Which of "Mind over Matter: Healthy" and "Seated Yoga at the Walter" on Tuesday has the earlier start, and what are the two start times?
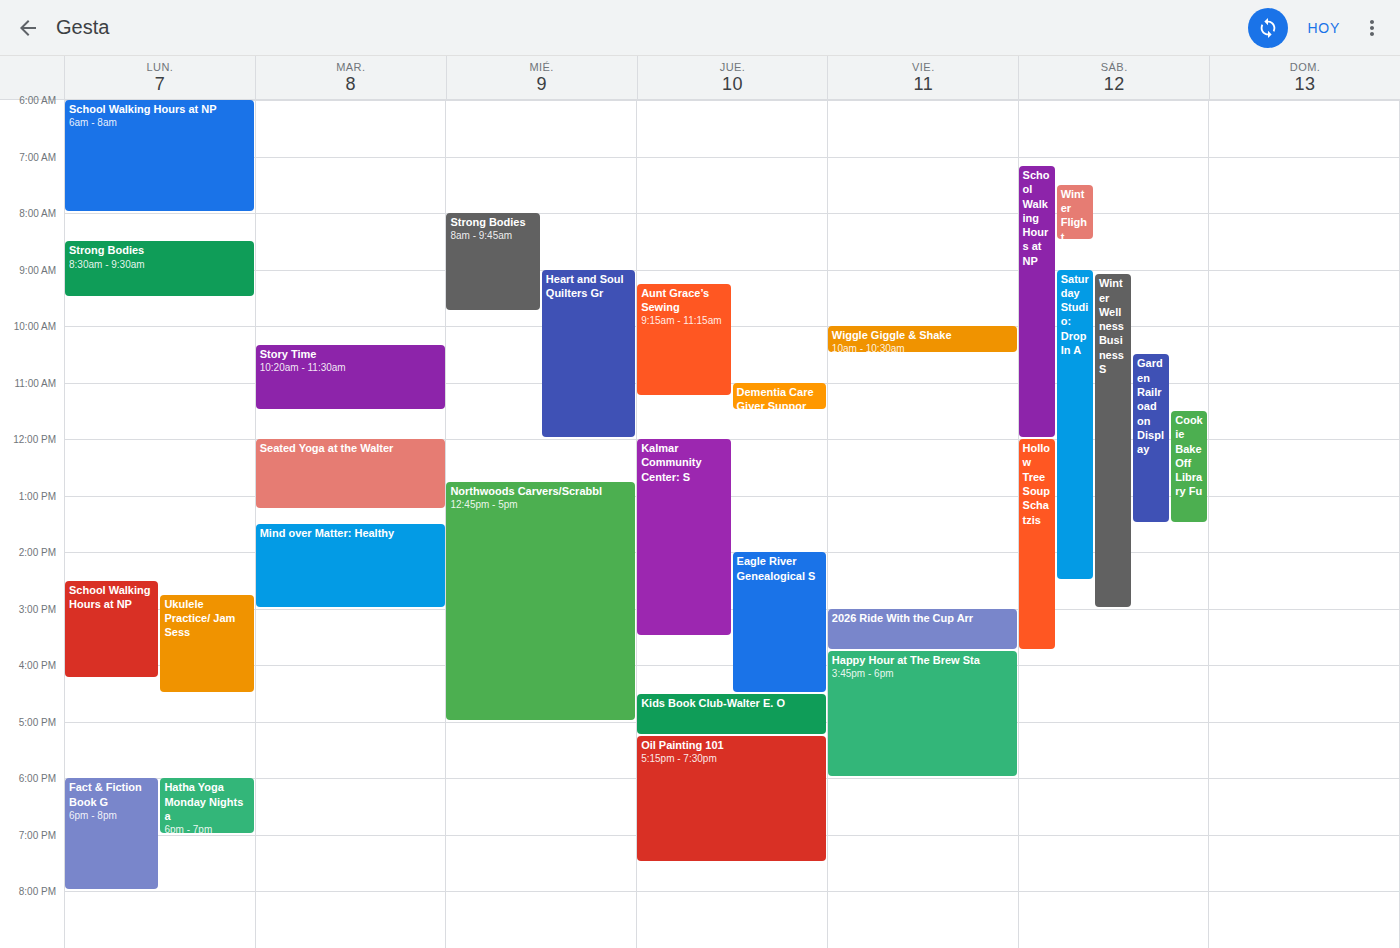
"Seated Yoga at the Walter" 12:00; "Mind over Matter: Healthy" 13:30.